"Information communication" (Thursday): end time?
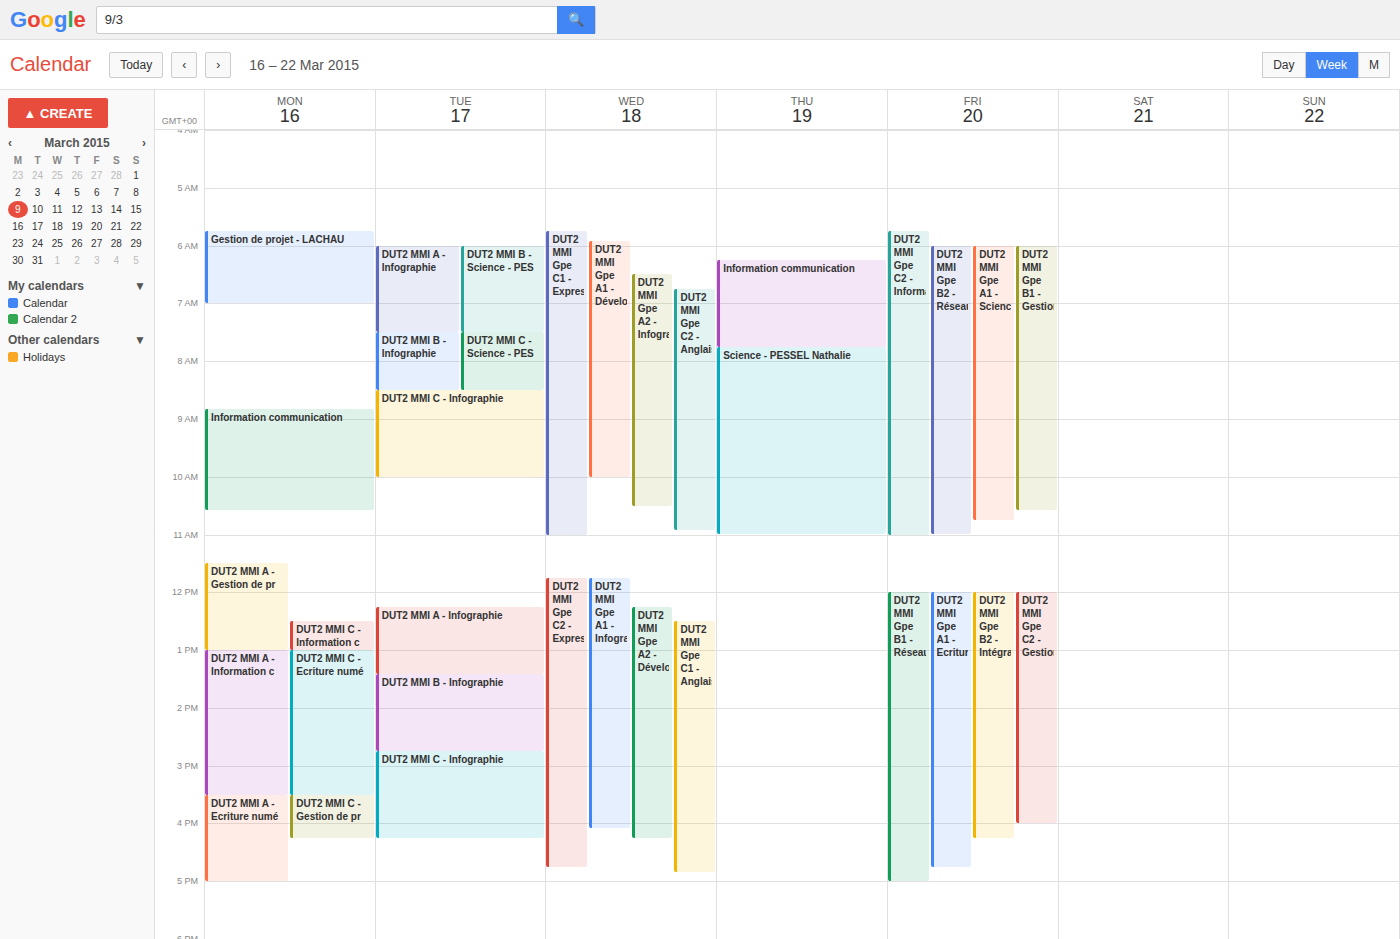
7:45 AM